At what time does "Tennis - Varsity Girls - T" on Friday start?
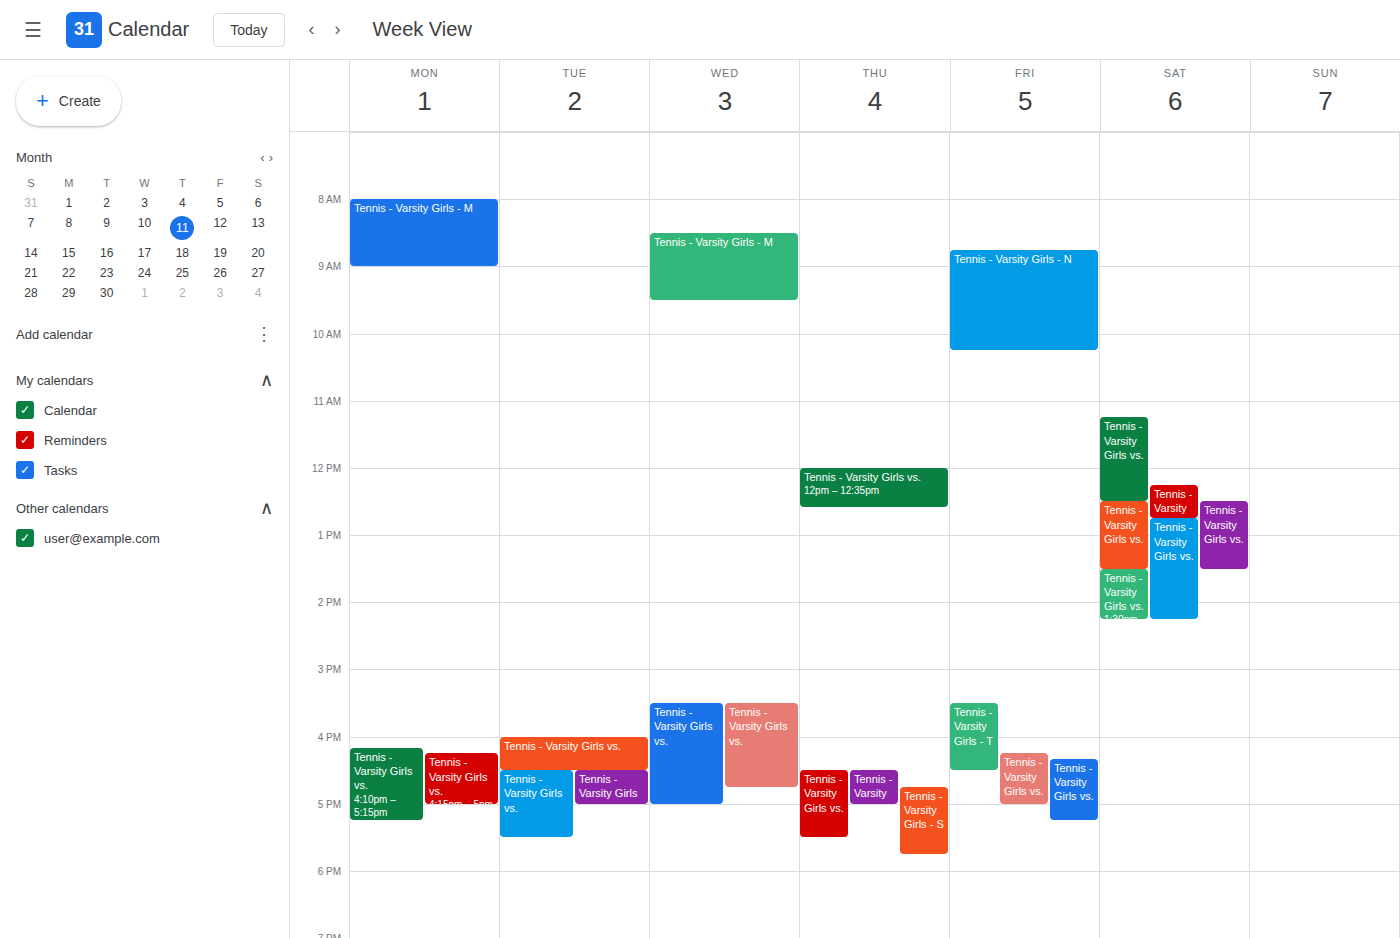
3:30 PM